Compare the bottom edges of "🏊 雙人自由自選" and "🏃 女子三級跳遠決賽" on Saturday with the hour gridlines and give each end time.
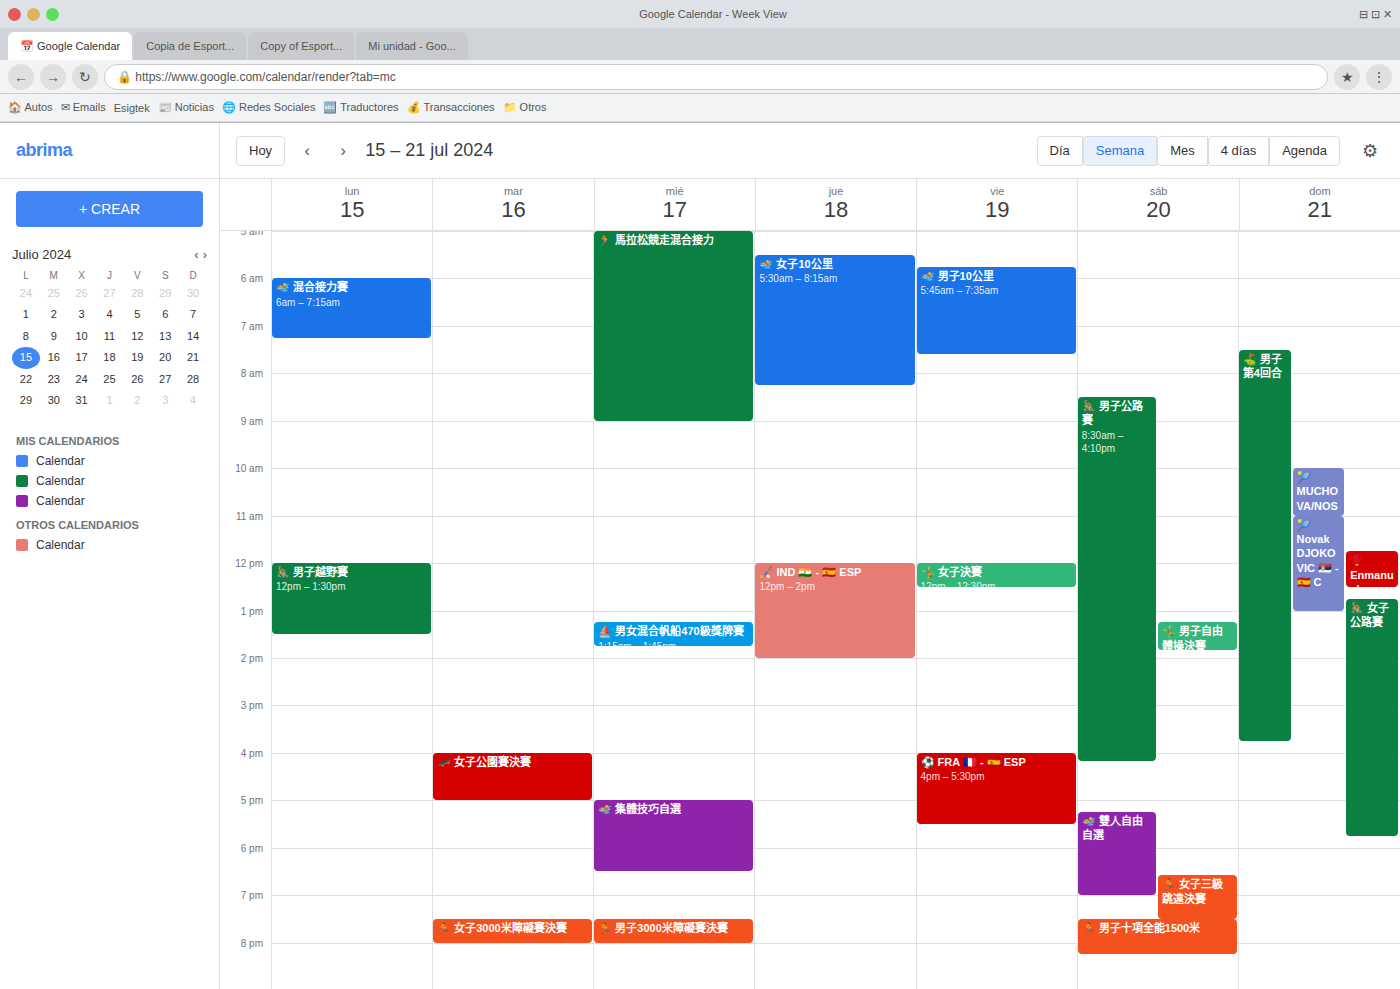
"🏊 雙人自由自選": 7:00 PM, exactly on the 7 PM line. "🏃 女子三級跳遠決賽": 7:30 PM, halfway between the 7 PM and 8 PM lines.